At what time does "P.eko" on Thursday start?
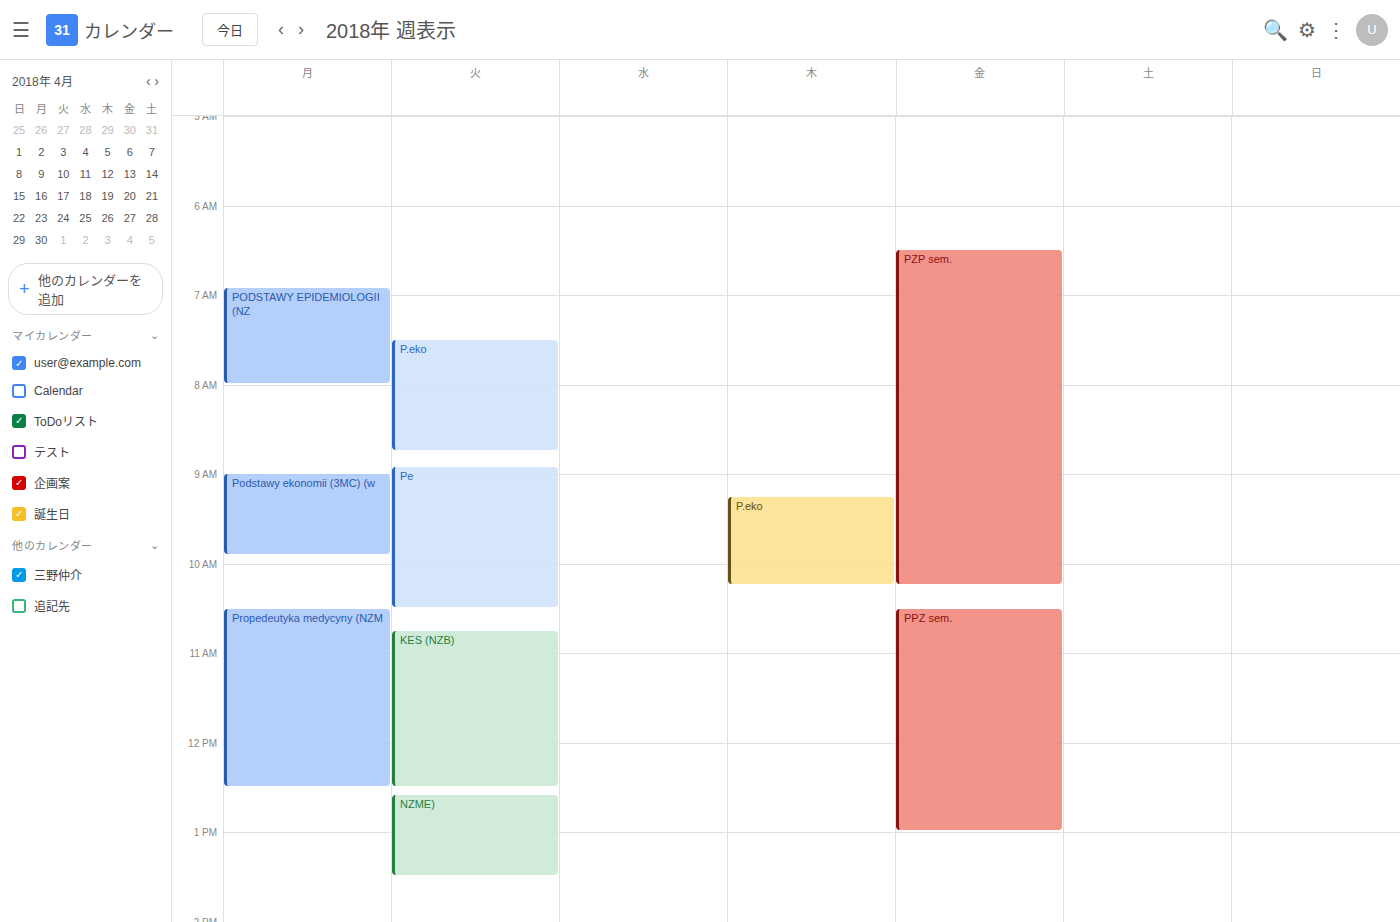
9:15 AM